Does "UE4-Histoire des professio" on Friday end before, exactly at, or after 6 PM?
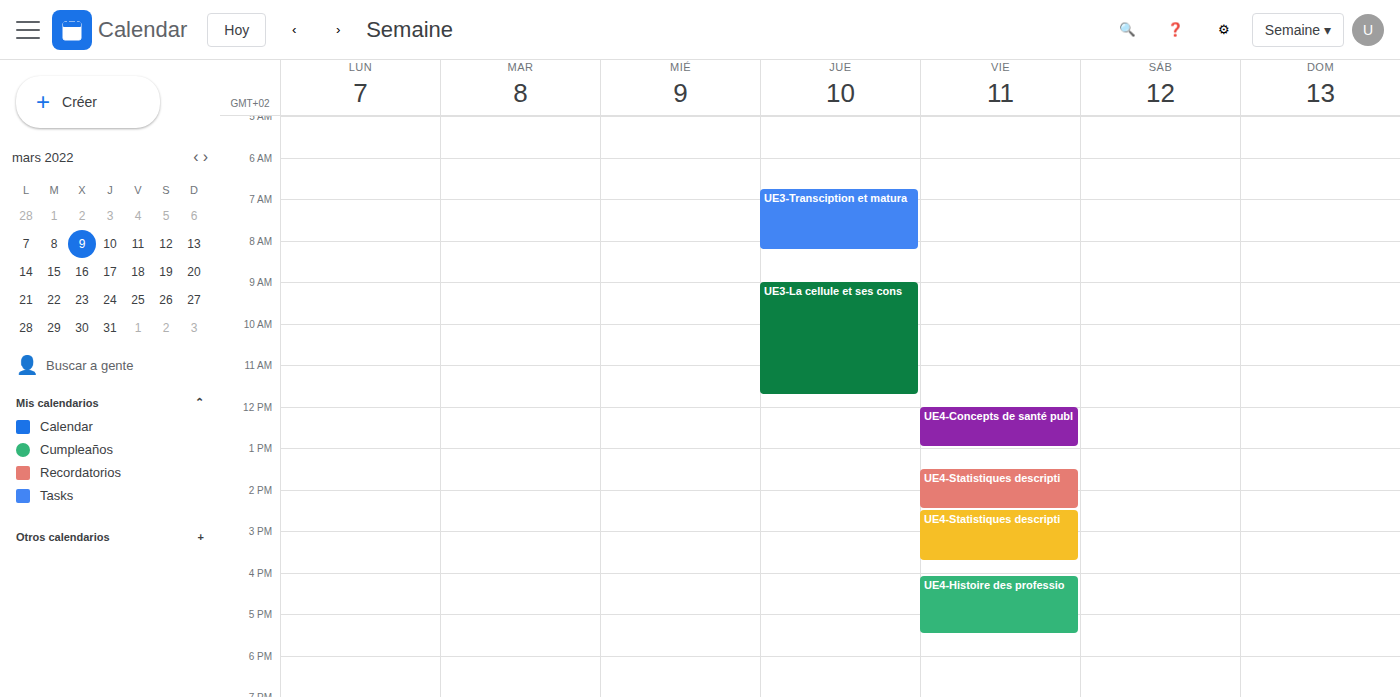
5:30 PM -- before 6 PM, 30 minutes above the 6 PM line.